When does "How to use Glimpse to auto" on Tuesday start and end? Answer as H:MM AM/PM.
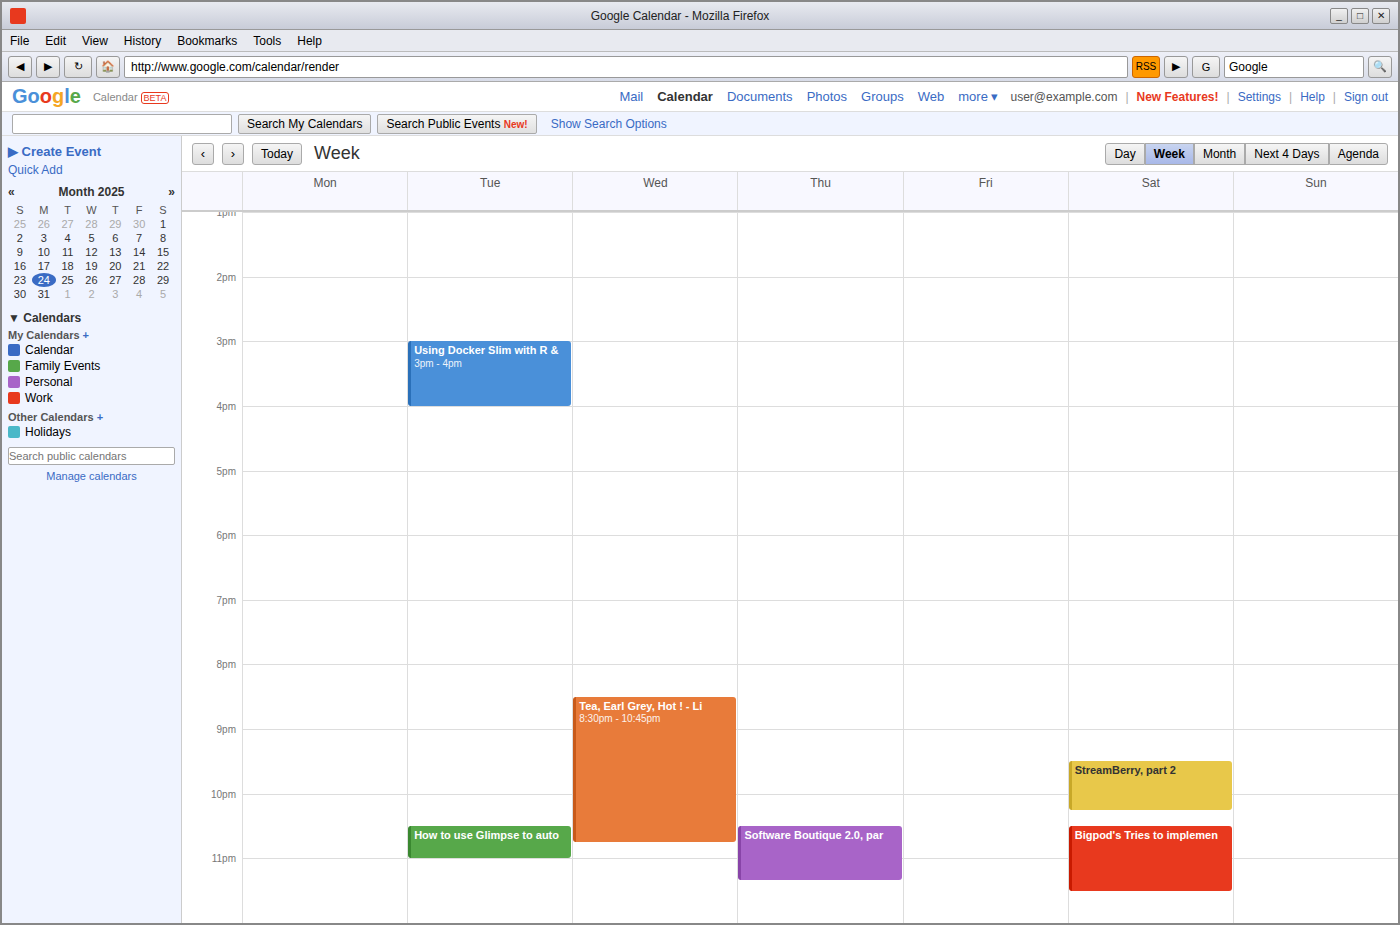
10:30 PM to 11:00 PM